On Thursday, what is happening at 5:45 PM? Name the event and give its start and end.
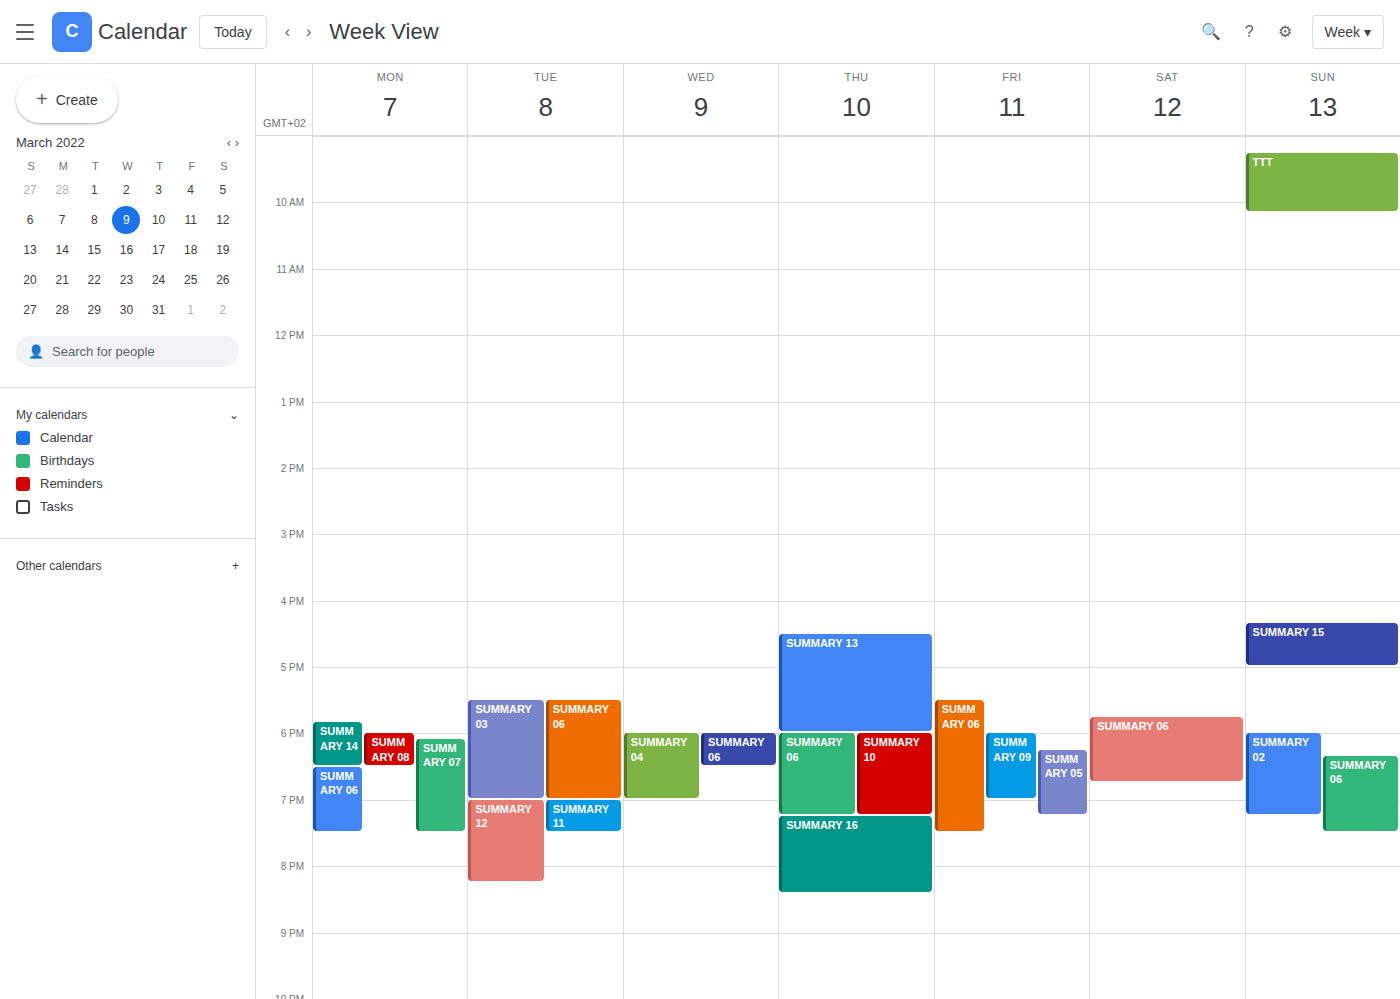
"SUMMARY 13", 4:30 PM to 6:00 PM